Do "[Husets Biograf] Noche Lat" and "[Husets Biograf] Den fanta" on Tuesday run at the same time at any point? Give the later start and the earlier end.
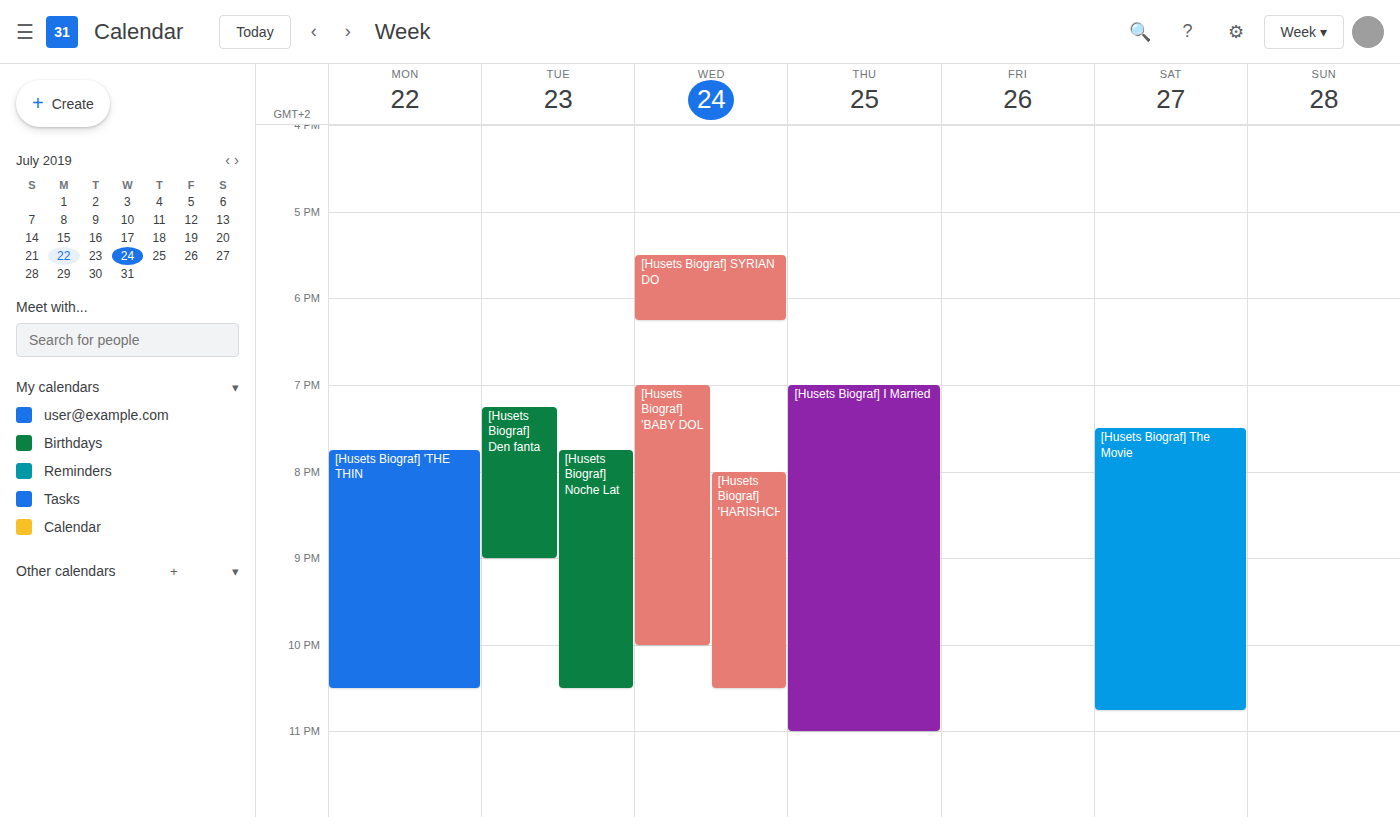
"[Husets Biograf] Noche Lat" starts at 7:45 PM, before "[Husets Biograf] Den fanta" ends at 9:00 PM -- they overlap.